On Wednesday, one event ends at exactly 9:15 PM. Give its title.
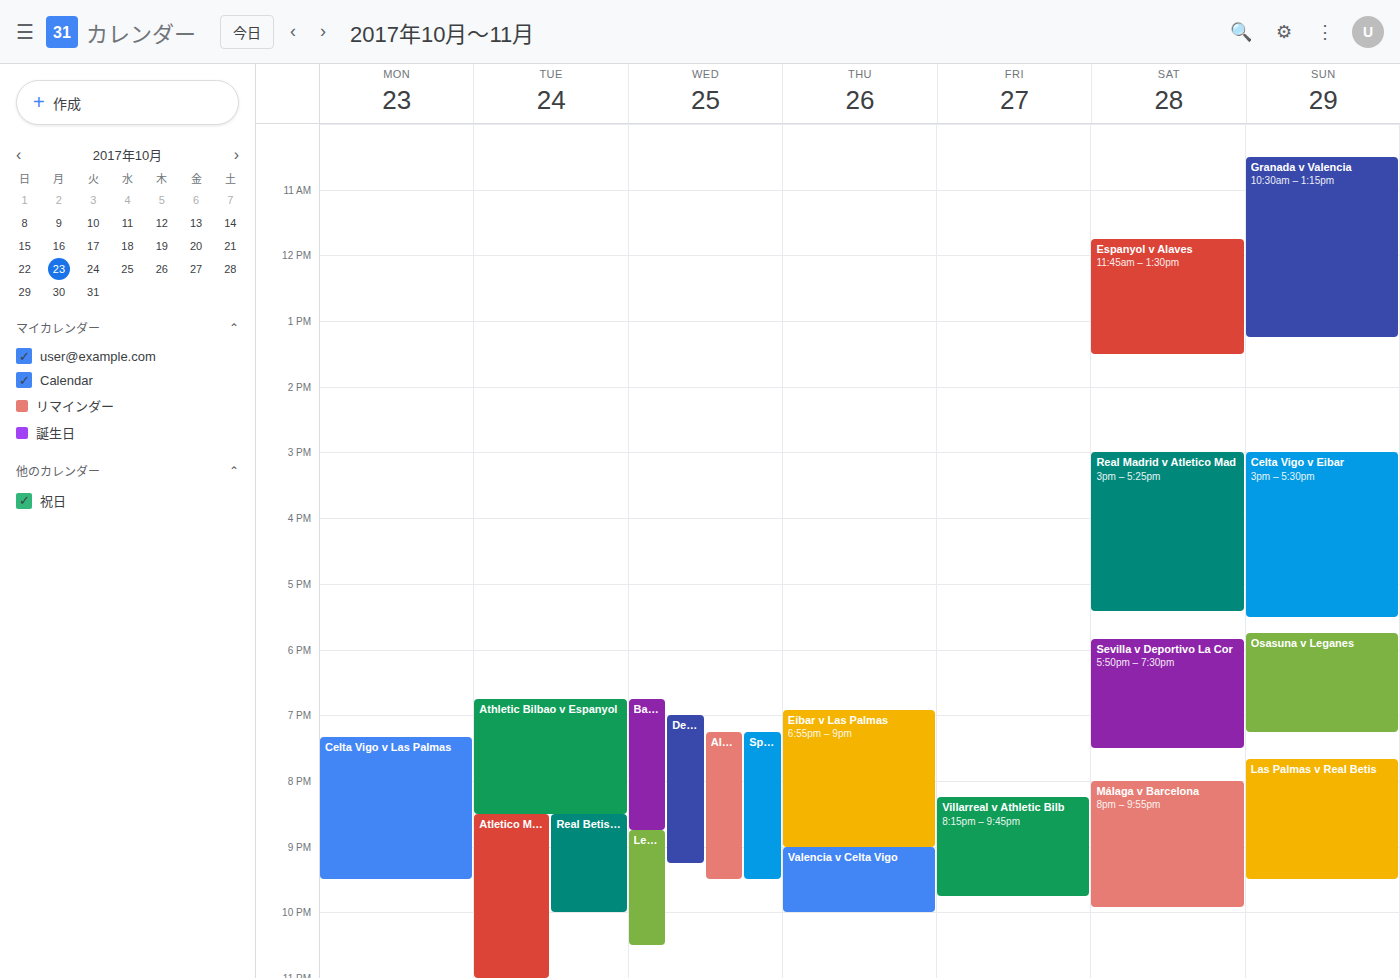
"Deportivo La Coruna v Gran"